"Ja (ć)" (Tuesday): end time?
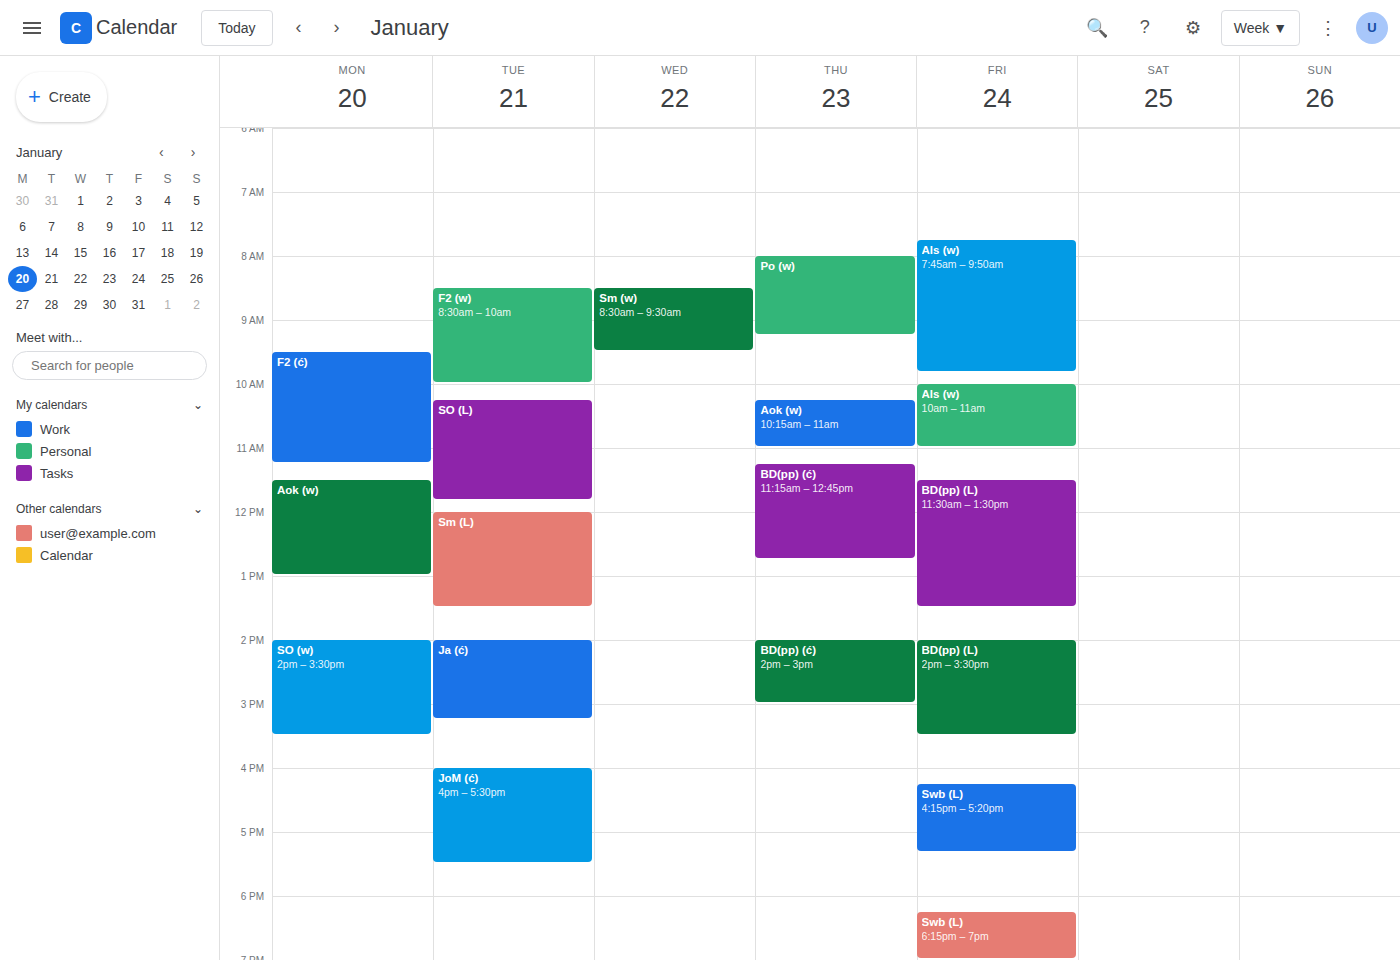
3:15 PM